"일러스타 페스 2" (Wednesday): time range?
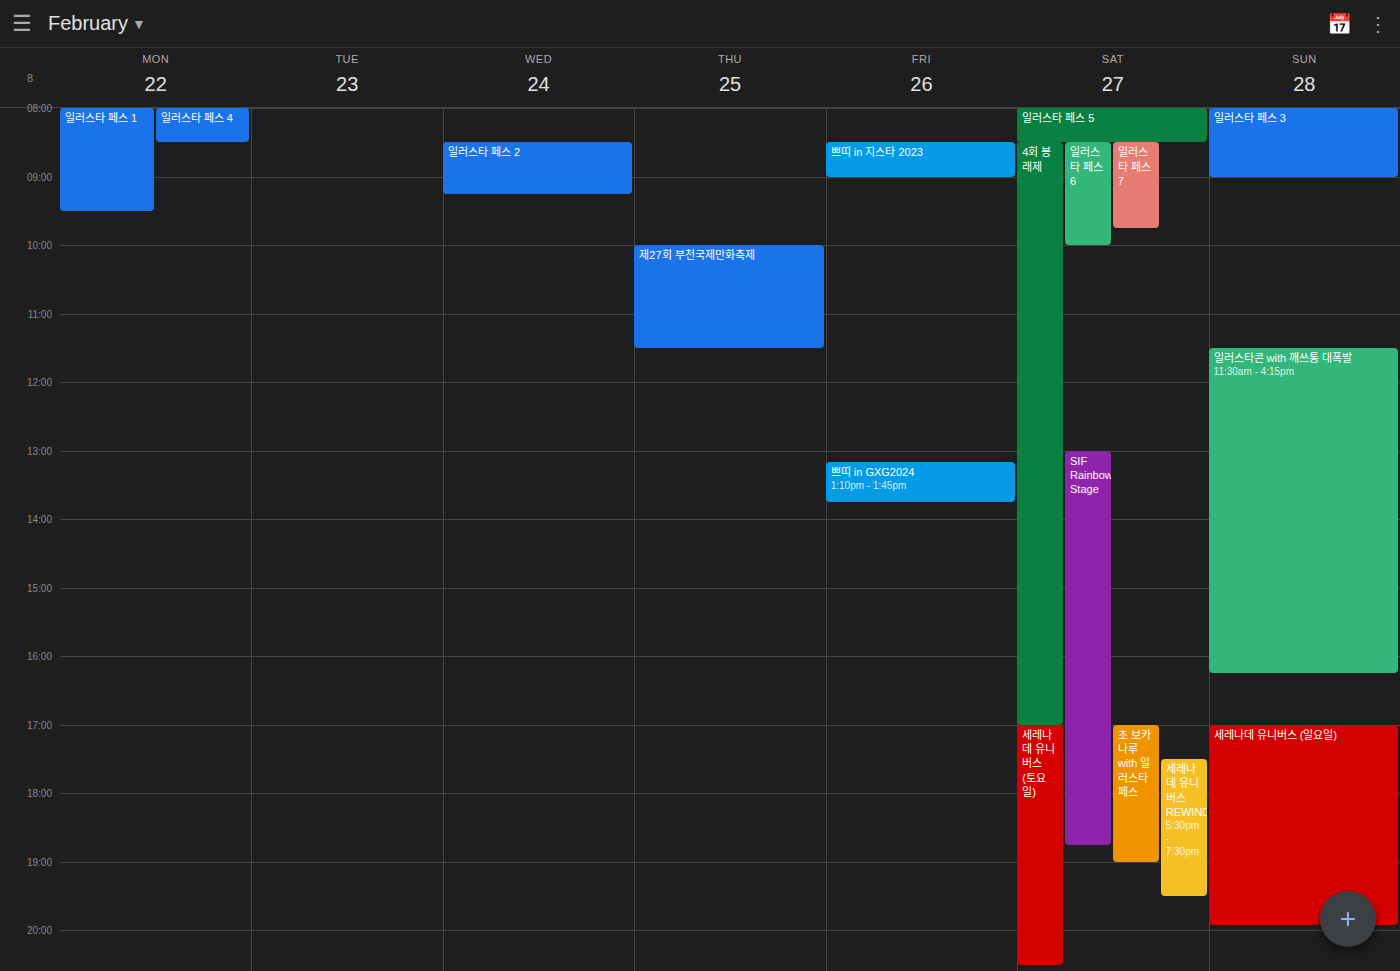
08:30 to 09:15